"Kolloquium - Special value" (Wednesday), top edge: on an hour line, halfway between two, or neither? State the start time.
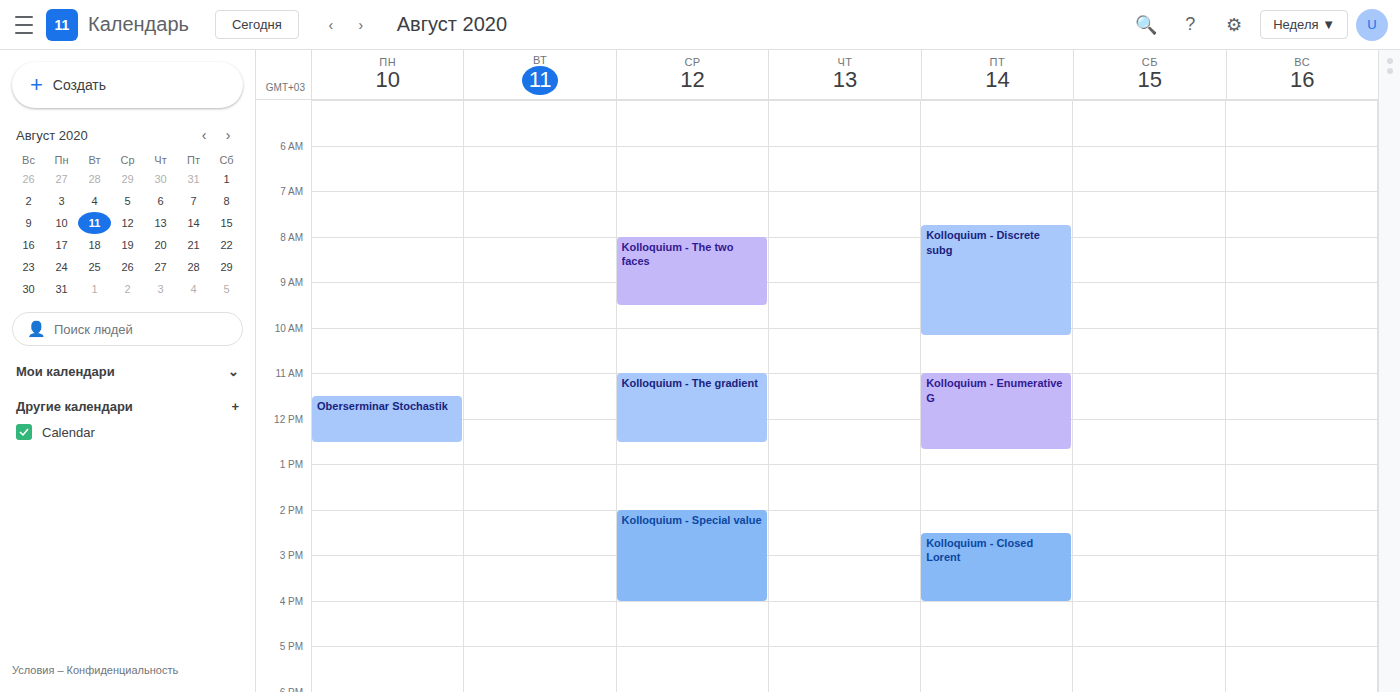
2:00 PM -- exactly on the 2 PM line.